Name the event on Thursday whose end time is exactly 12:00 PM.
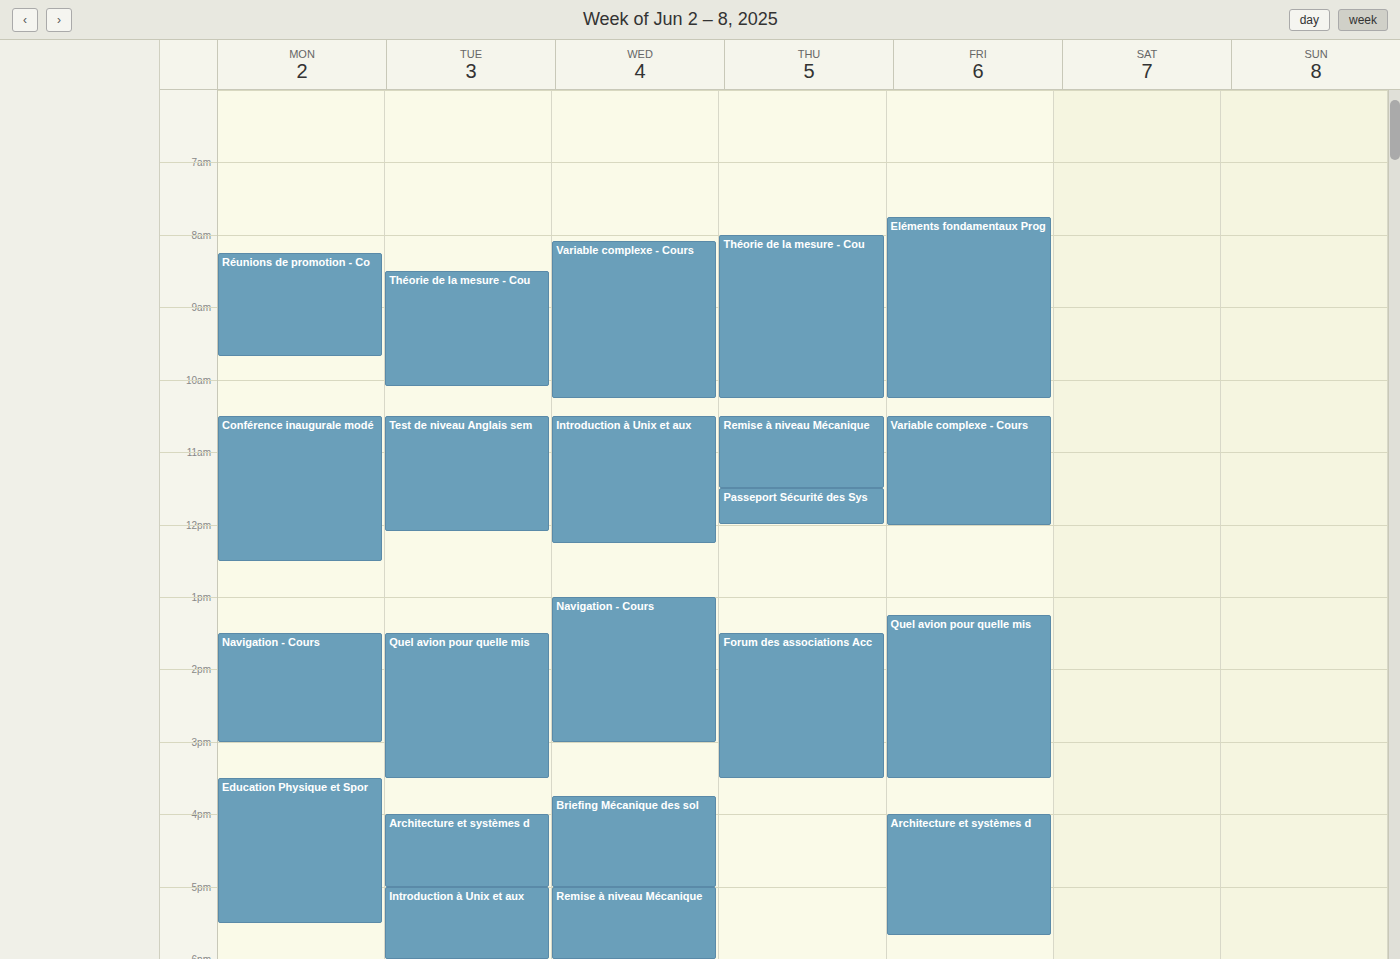
"Passeport Sécurité des Sys"